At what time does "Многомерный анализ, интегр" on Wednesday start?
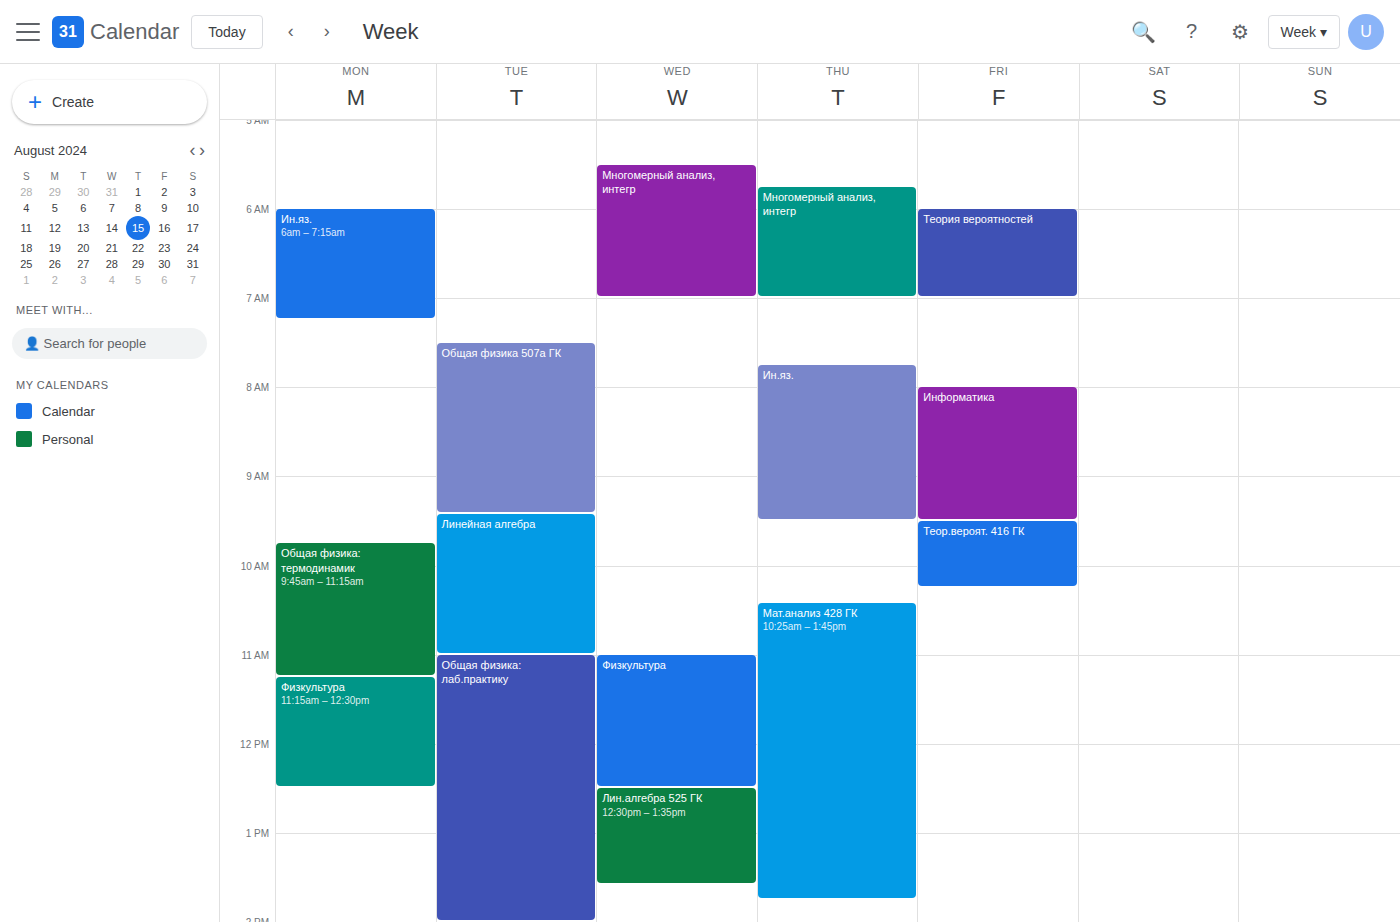
5:30 AM